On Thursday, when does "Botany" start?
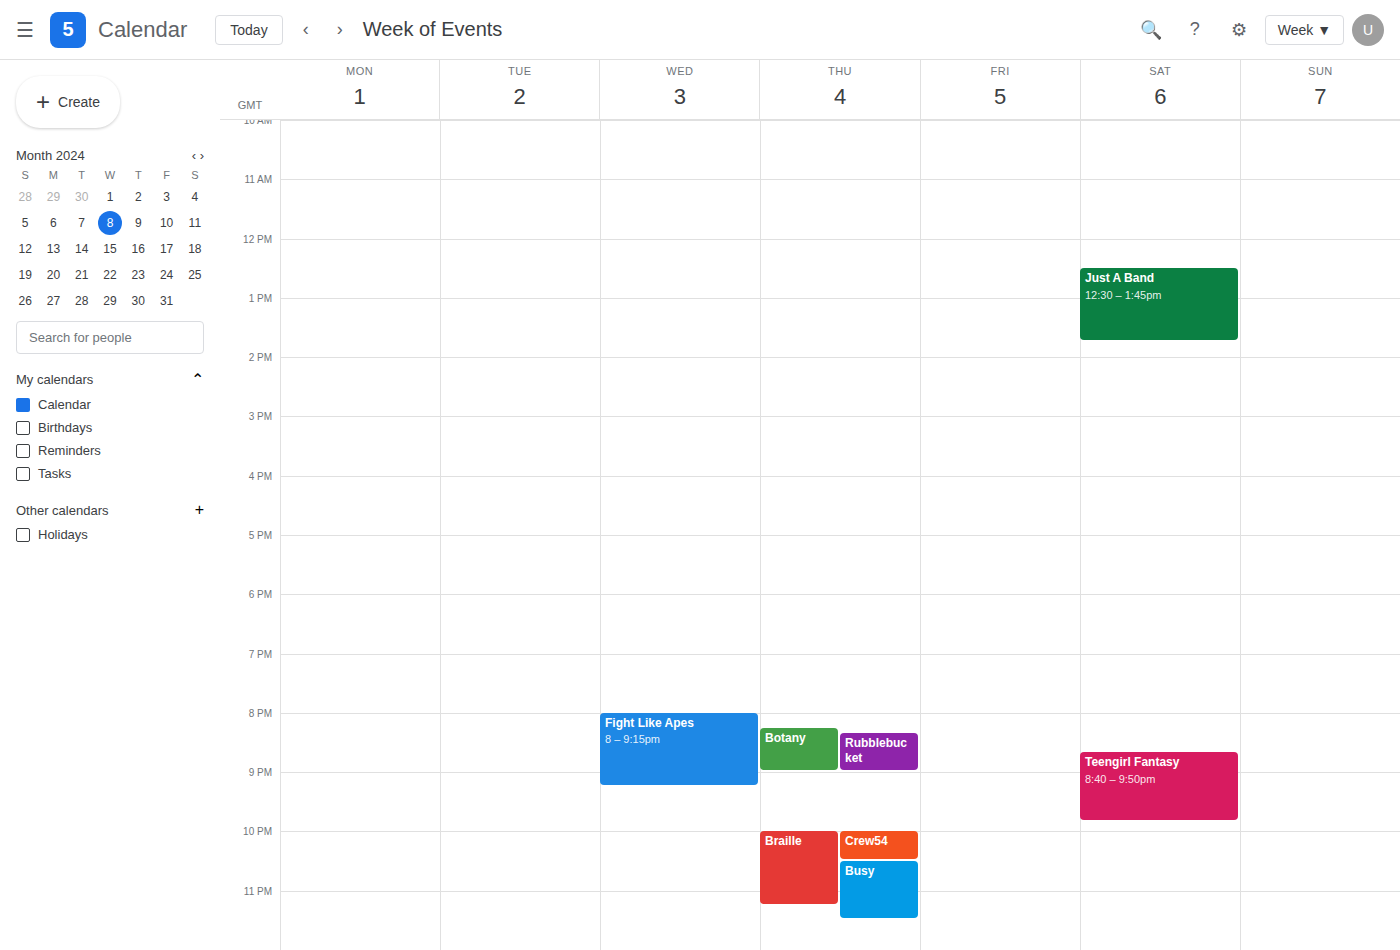
8:15 PM